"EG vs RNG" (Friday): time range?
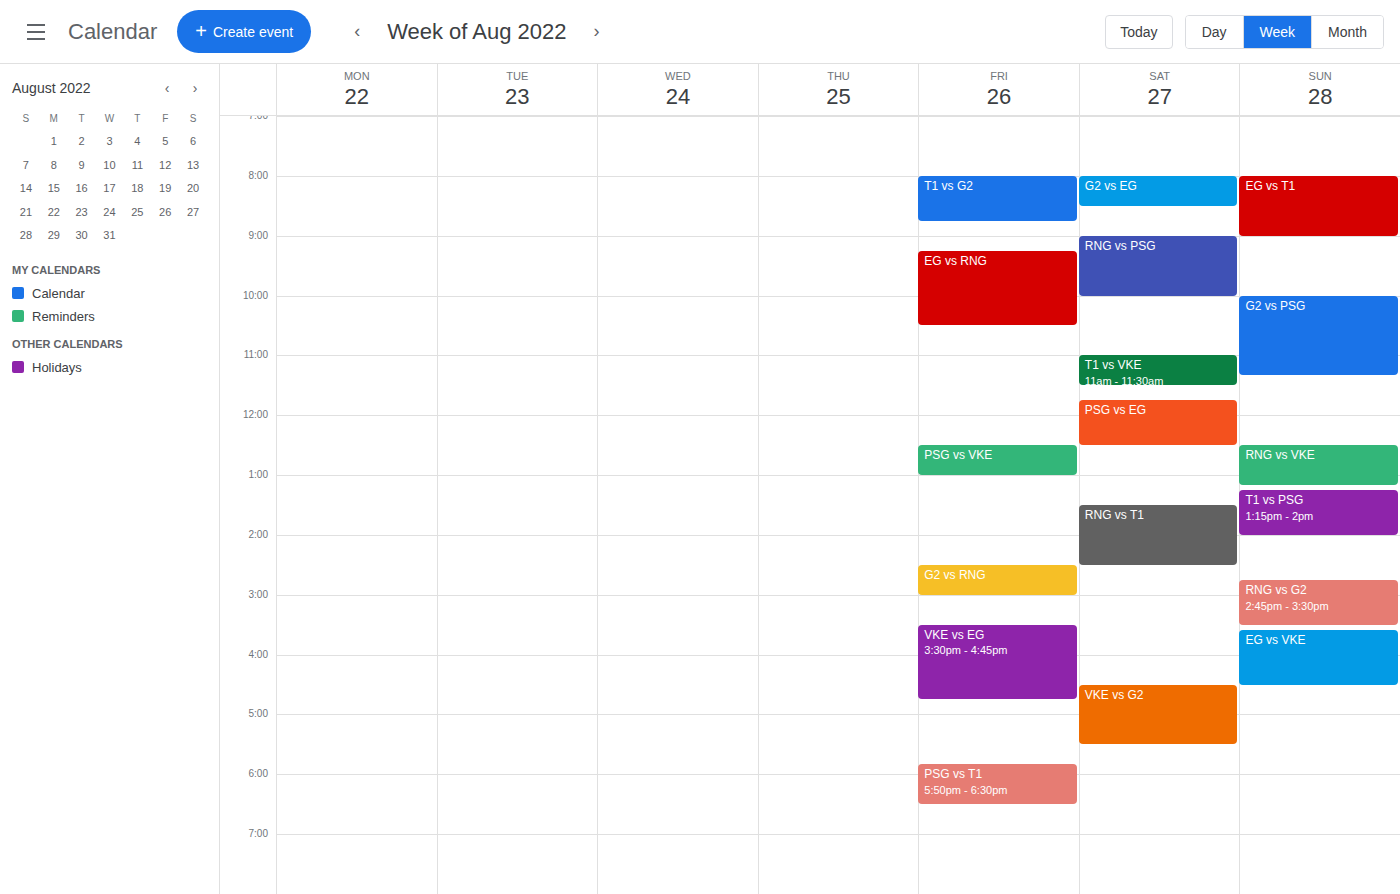
09:15 to 10:30